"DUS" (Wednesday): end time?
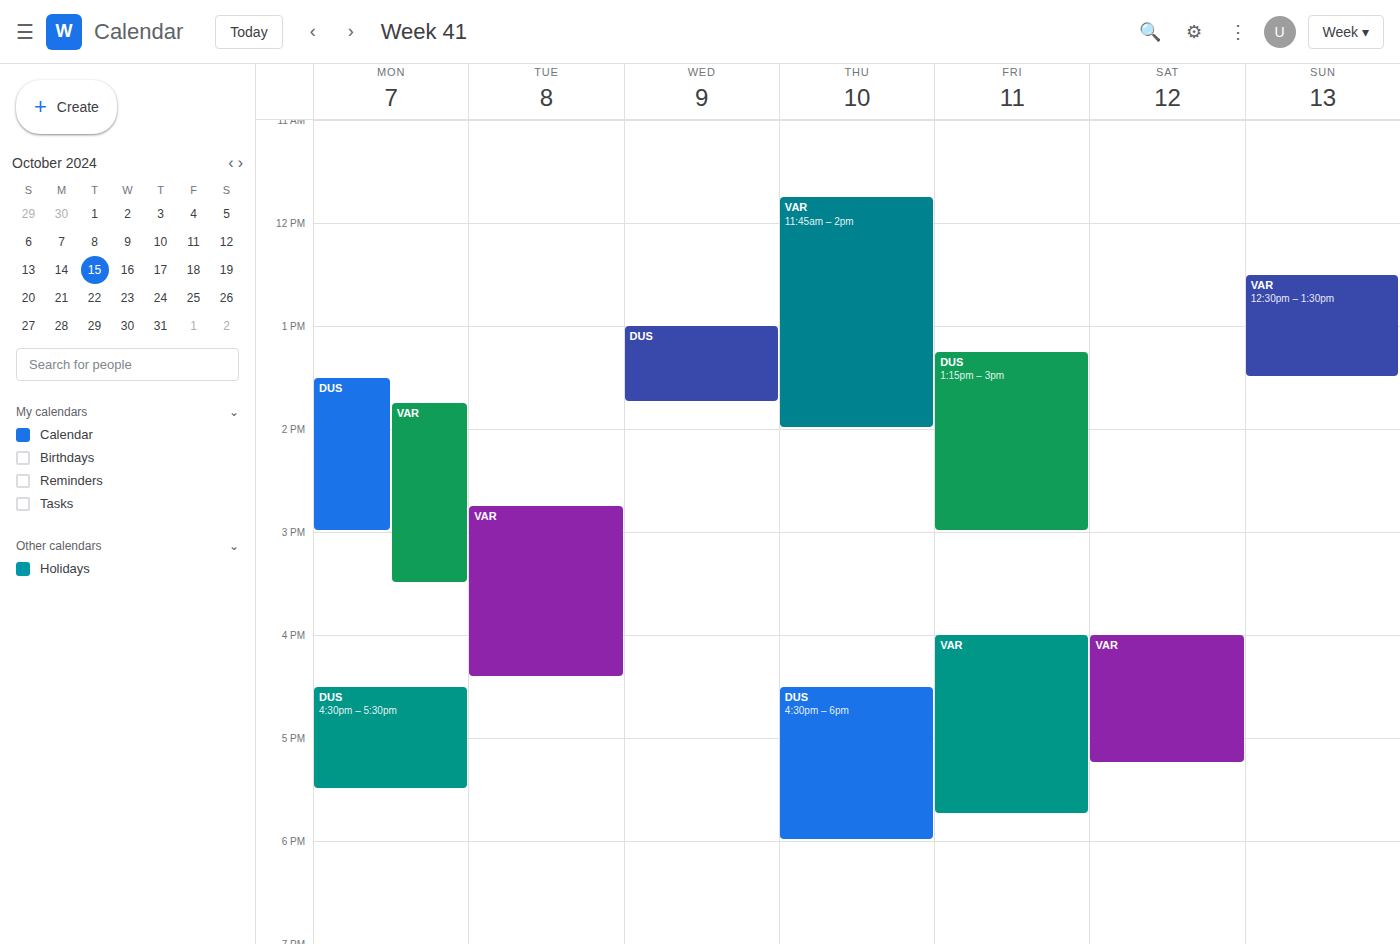
1:45 PM